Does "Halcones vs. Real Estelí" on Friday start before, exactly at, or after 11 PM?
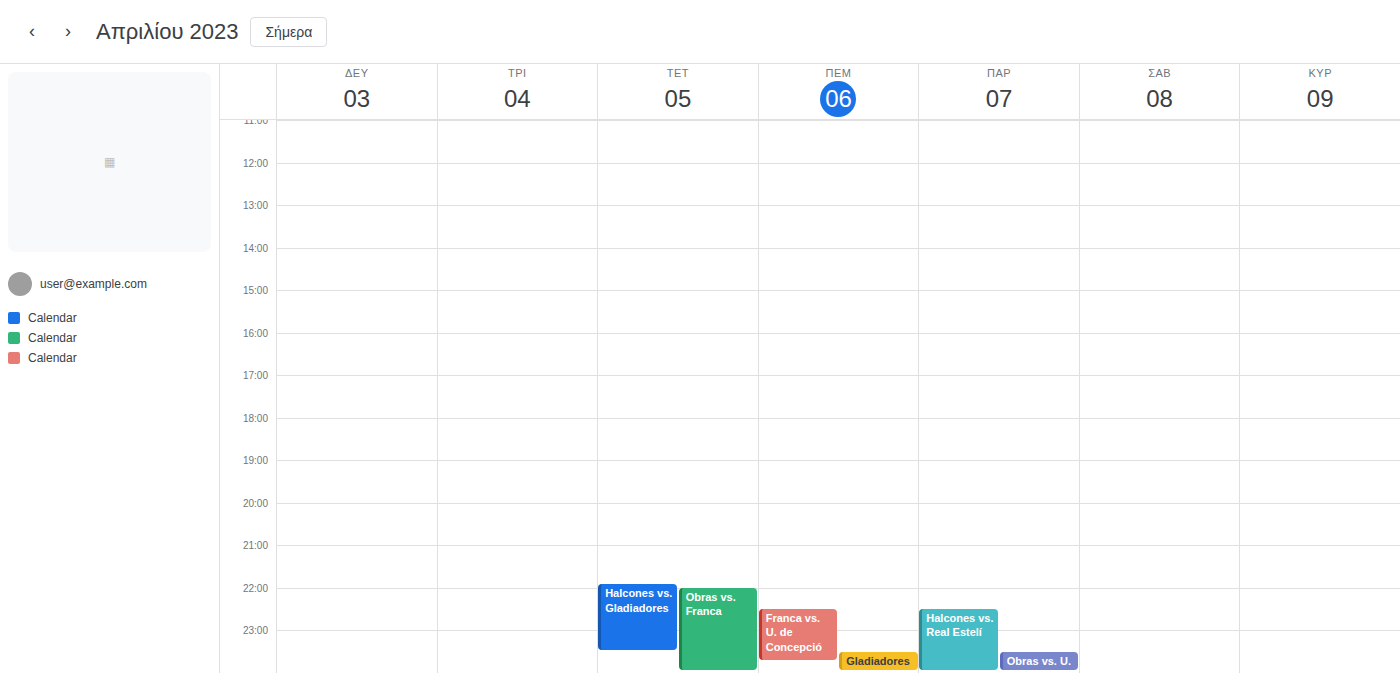
10:30 PM -- before 11 PM, 30 minutes above the 11 PM line.